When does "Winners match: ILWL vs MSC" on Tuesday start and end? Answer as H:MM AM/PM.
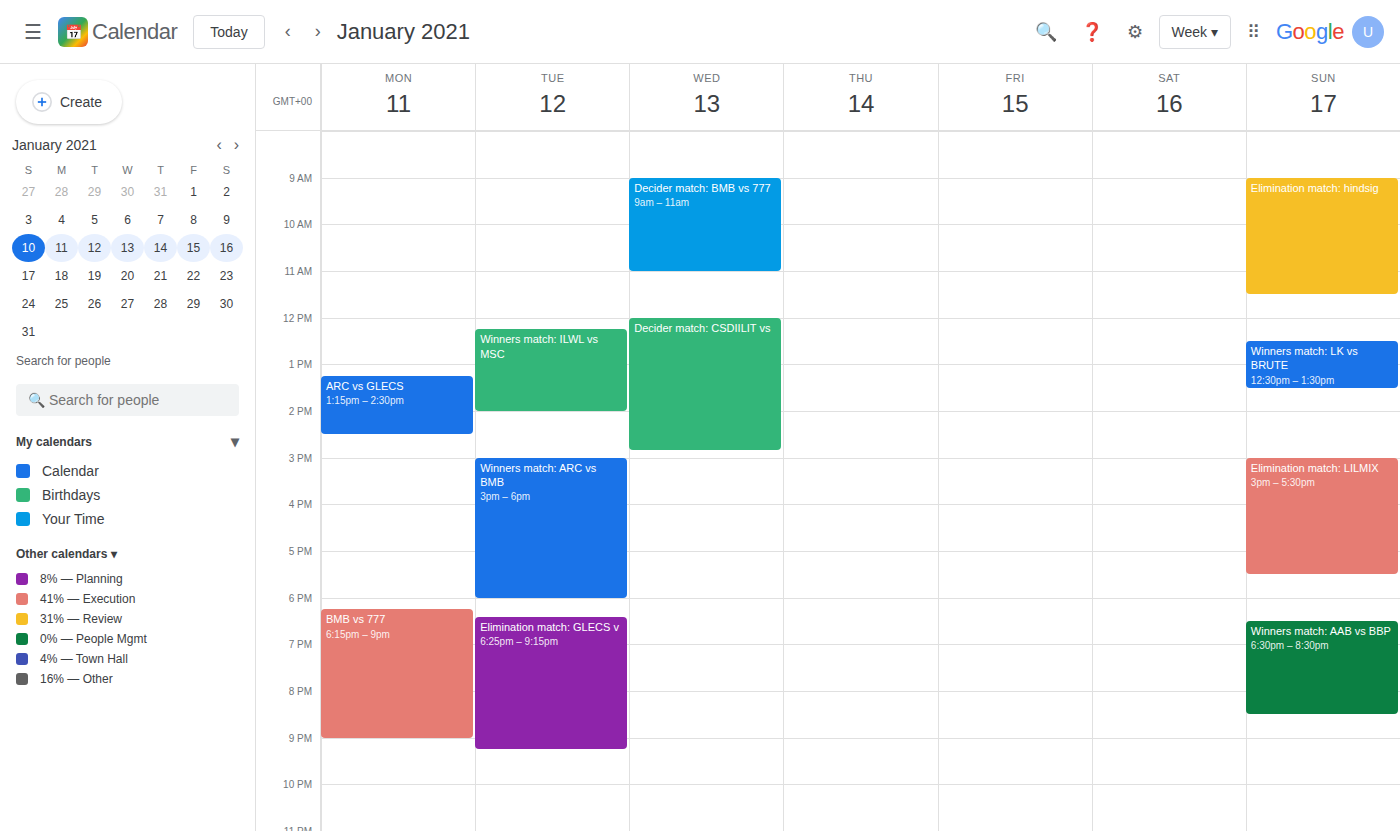
12:15 PM to 2:00 PM